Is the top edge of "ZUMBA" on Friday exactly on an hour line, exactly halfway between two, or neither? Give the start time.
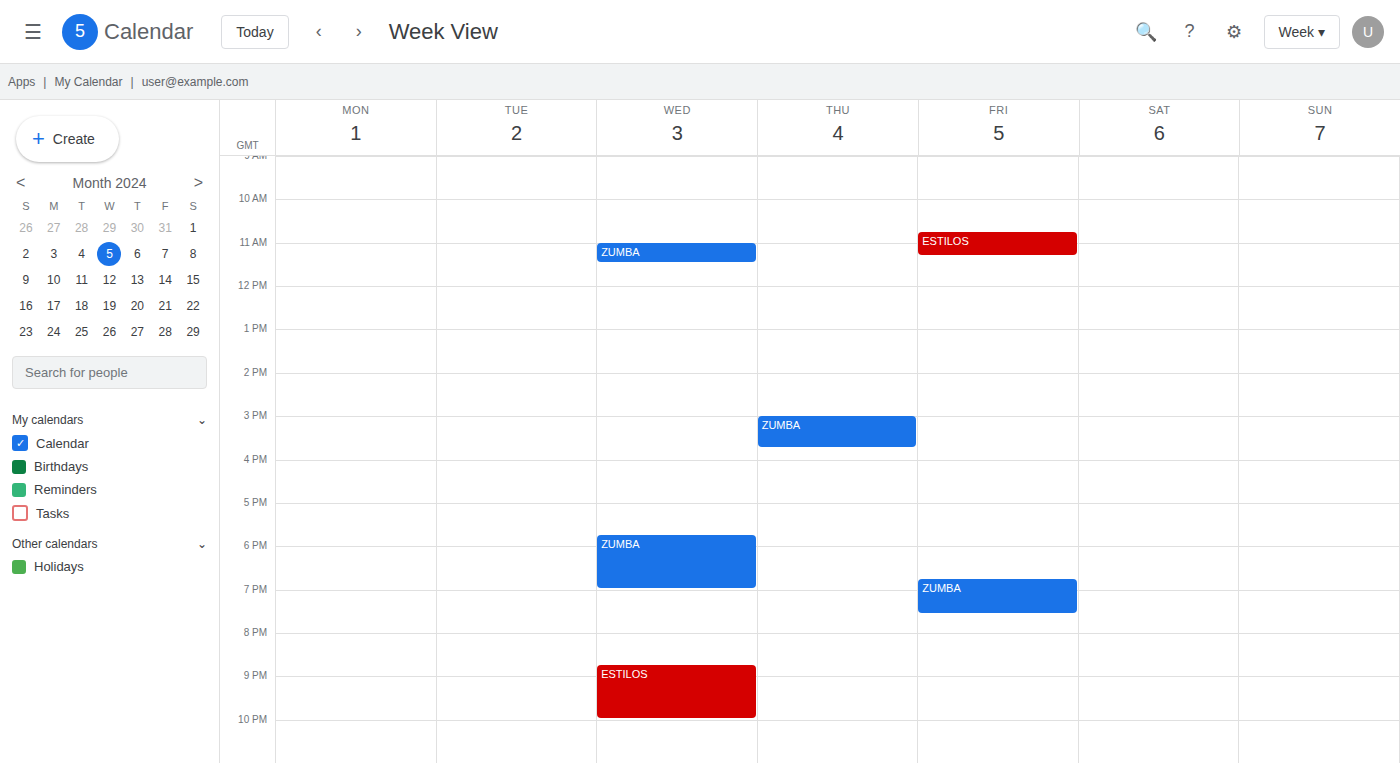
18:45 -- neither: three quarters of the way from the 18:00 line to the 19:00 line.